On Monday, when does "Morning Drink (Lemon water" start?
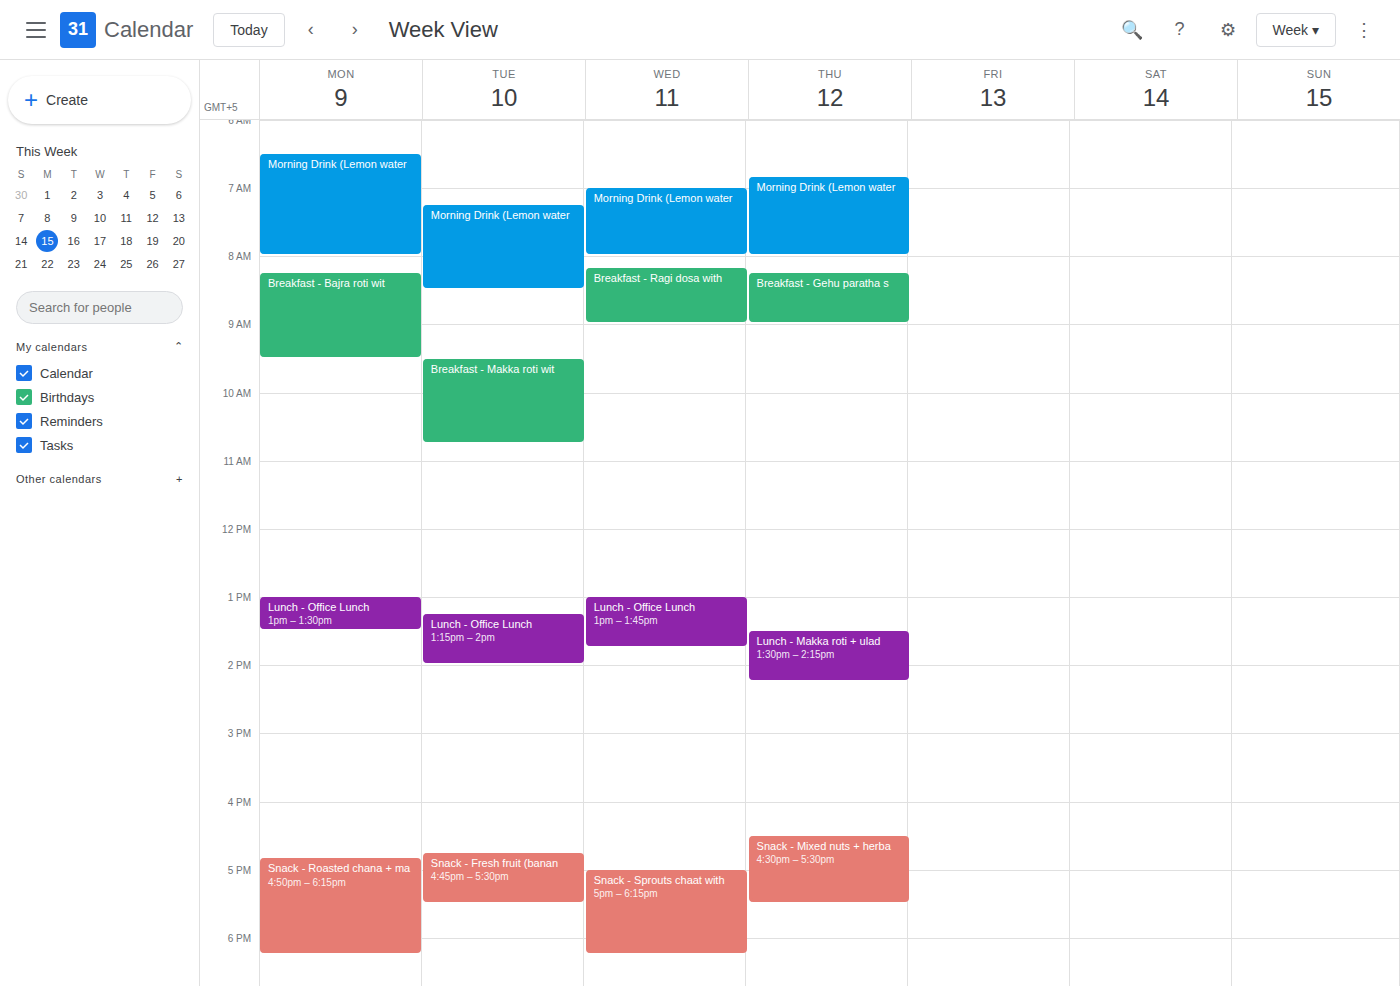
6:30 AM